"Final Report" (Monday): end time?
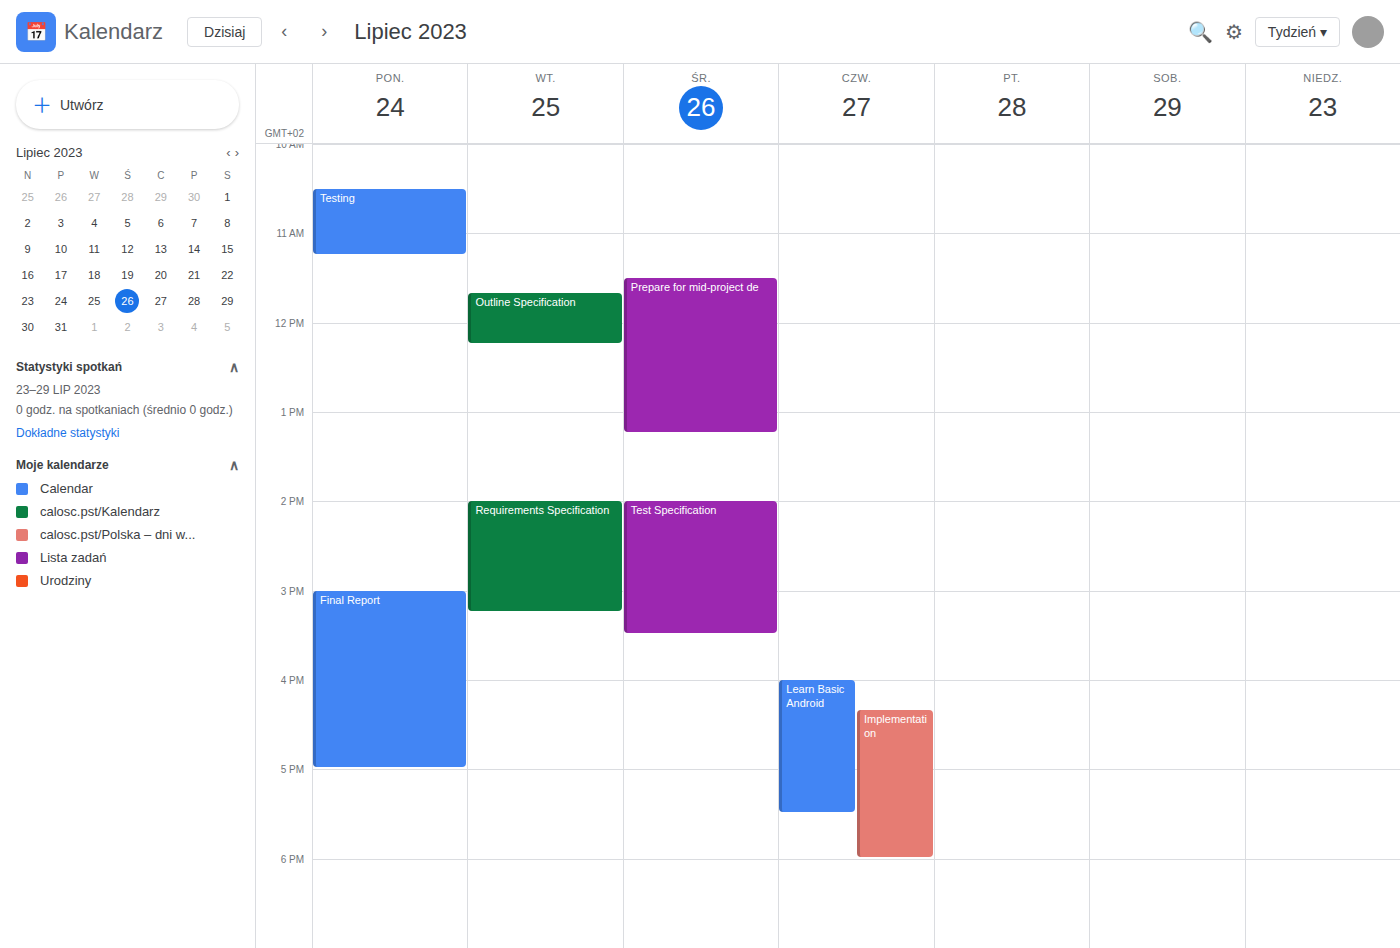
5:00 PM